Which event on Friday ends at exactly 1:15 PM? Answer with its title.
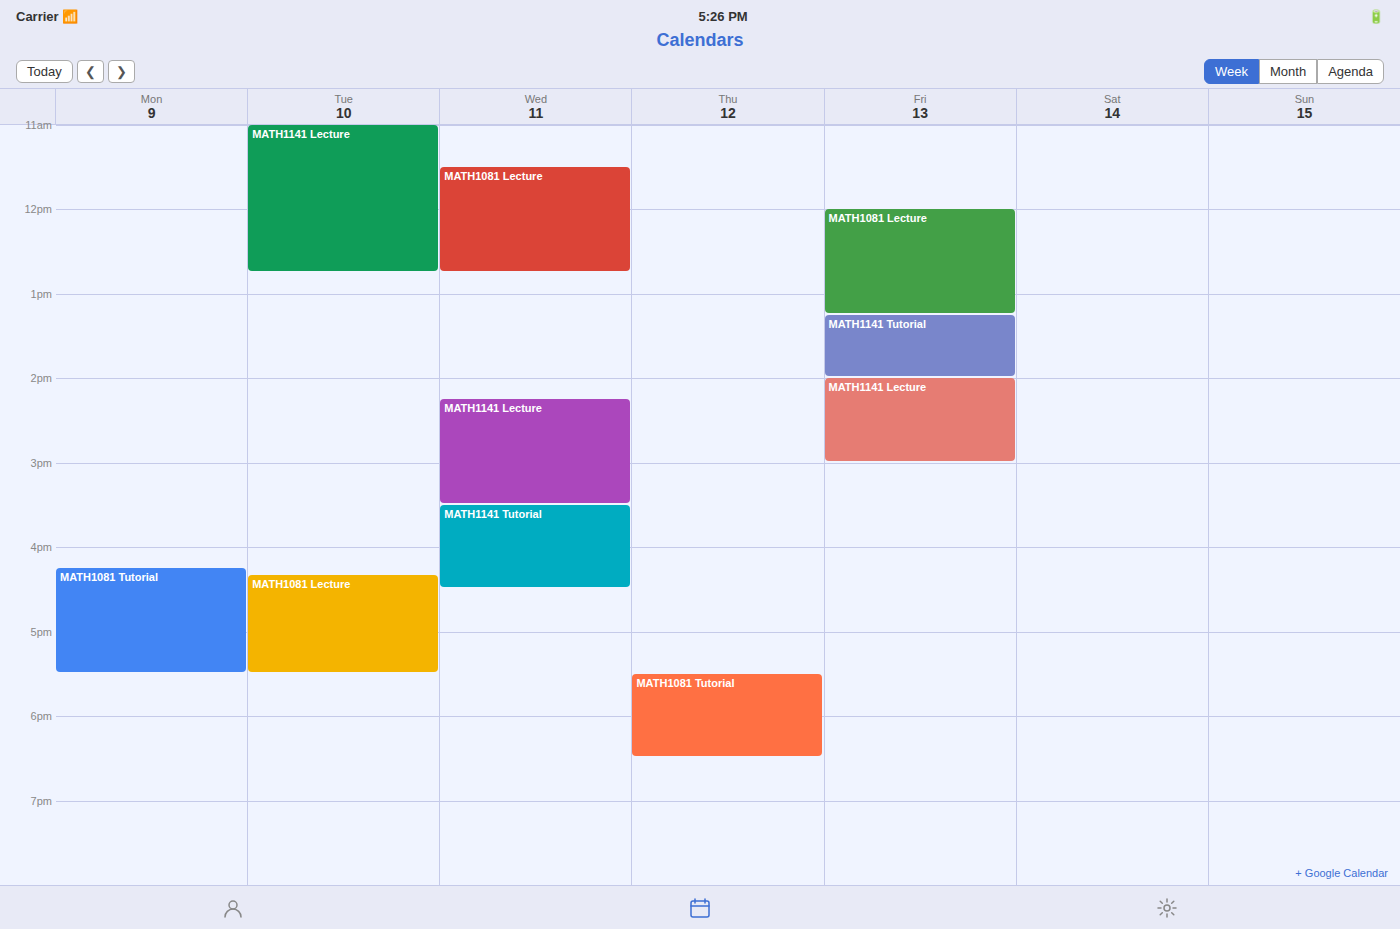
"MATH1081 Lecture"